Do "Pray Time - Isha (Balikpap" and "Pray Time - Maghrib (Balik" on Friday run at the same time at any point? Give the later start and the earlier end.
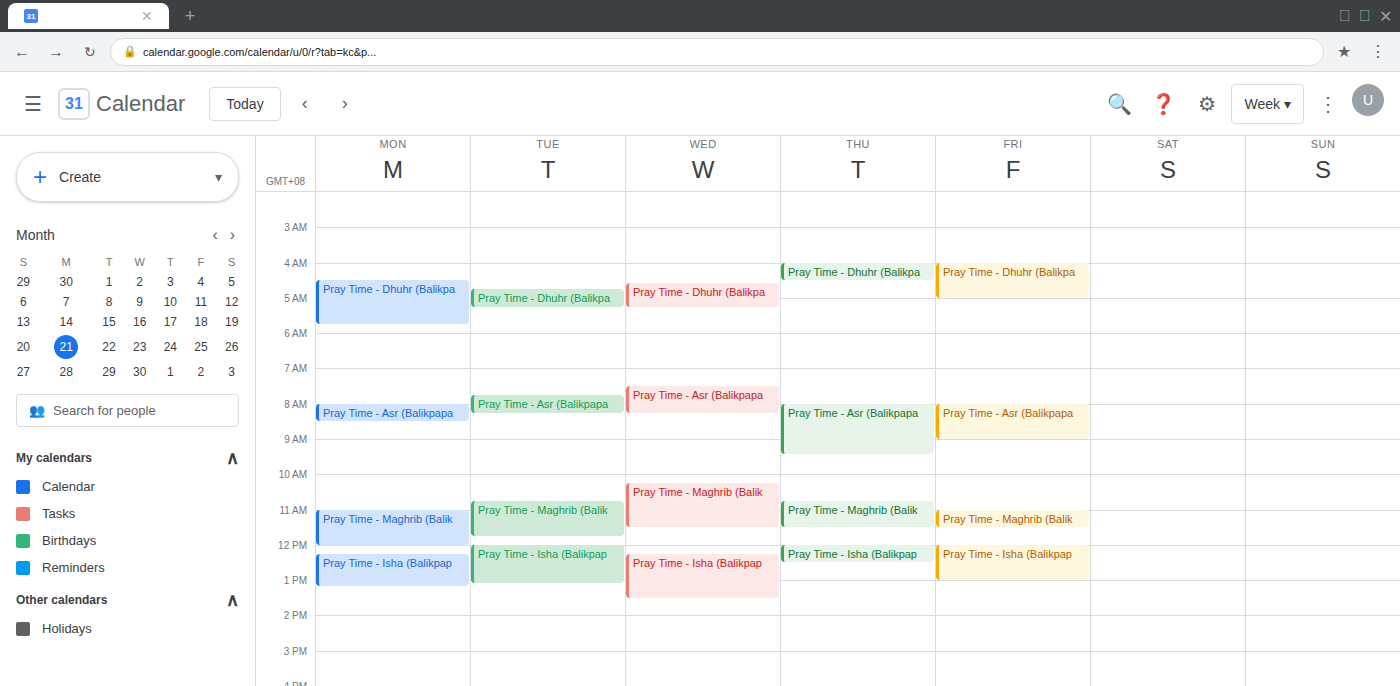
"Pray Time - Maghrib (Balik" ends at 11:30 AM and "Pray Time - Isha (Balikpap" starts at 12:00 PM -- no overlap.